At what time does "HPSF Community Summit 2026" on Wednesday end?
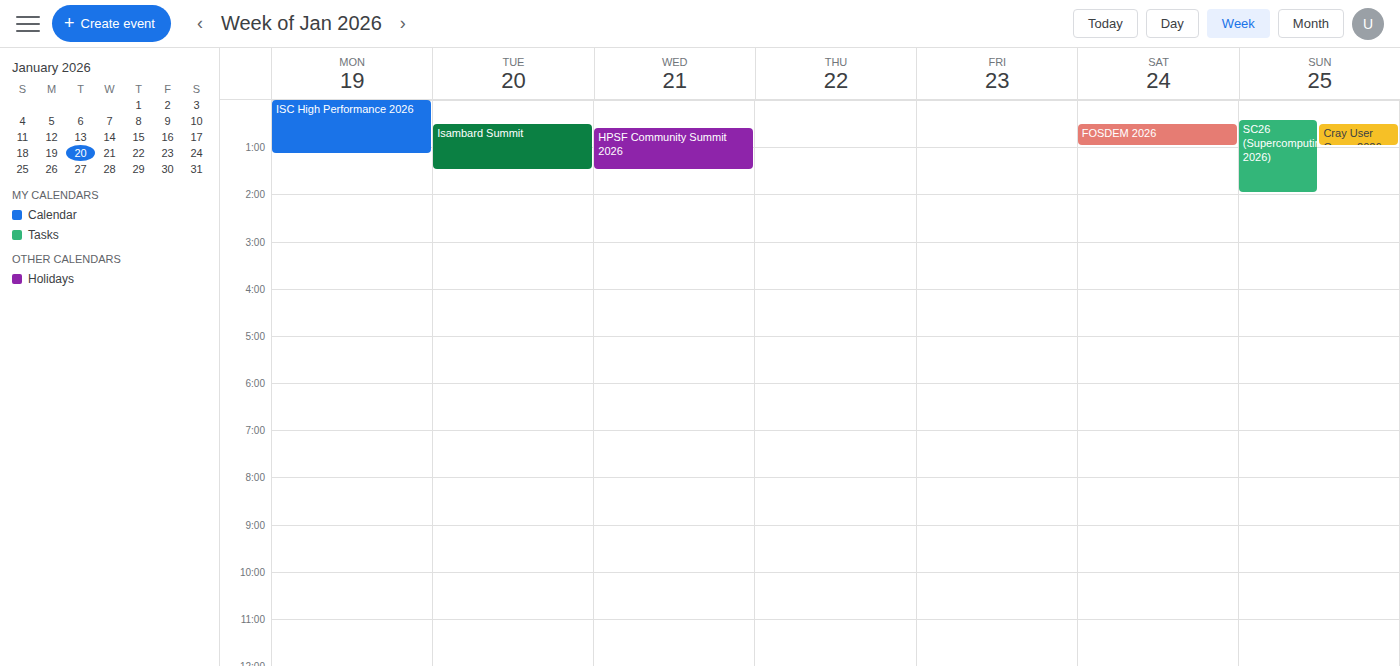
01:30